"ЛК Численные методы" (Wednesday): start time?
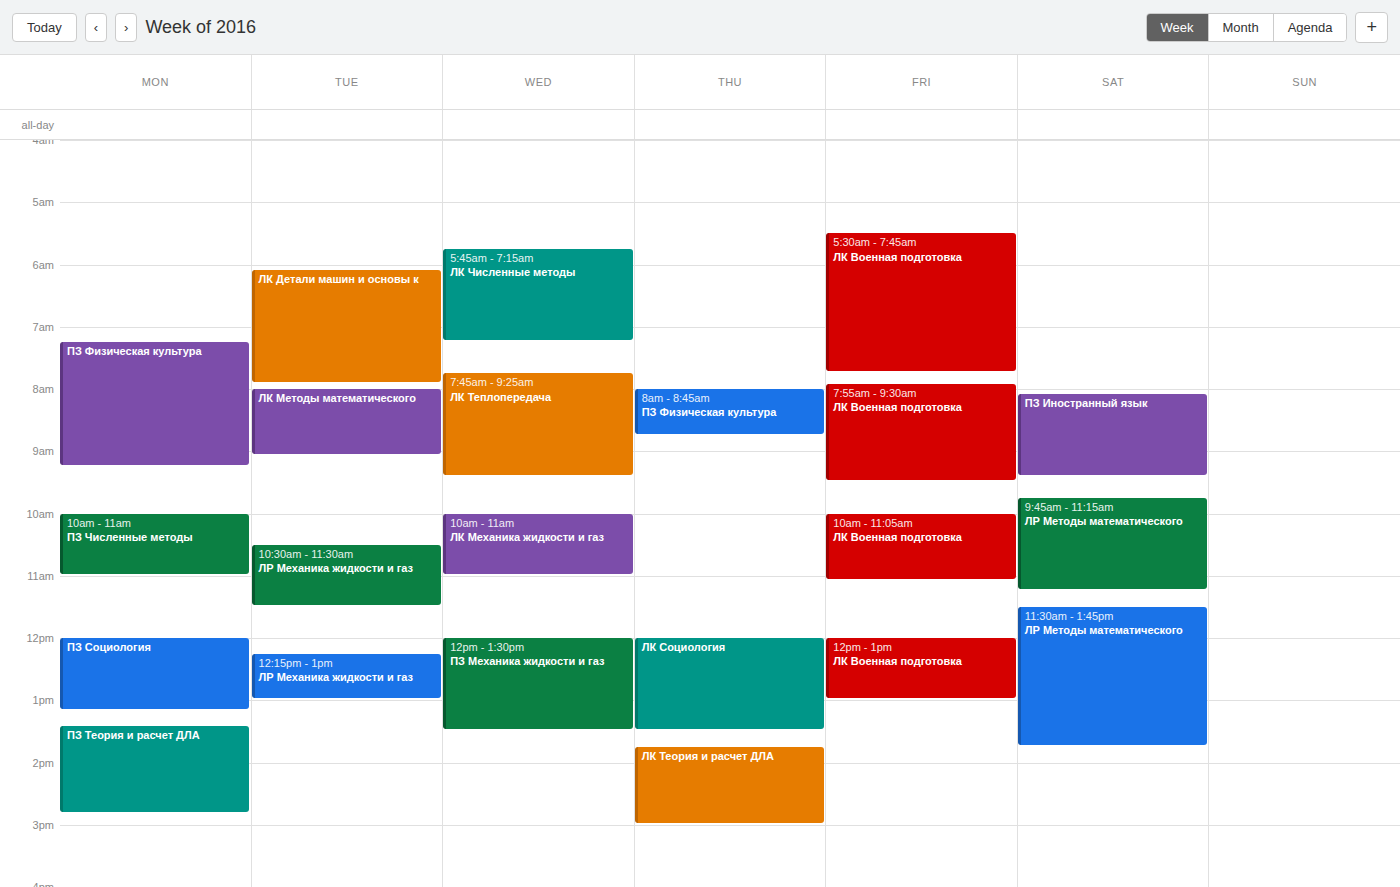
5:45 AM